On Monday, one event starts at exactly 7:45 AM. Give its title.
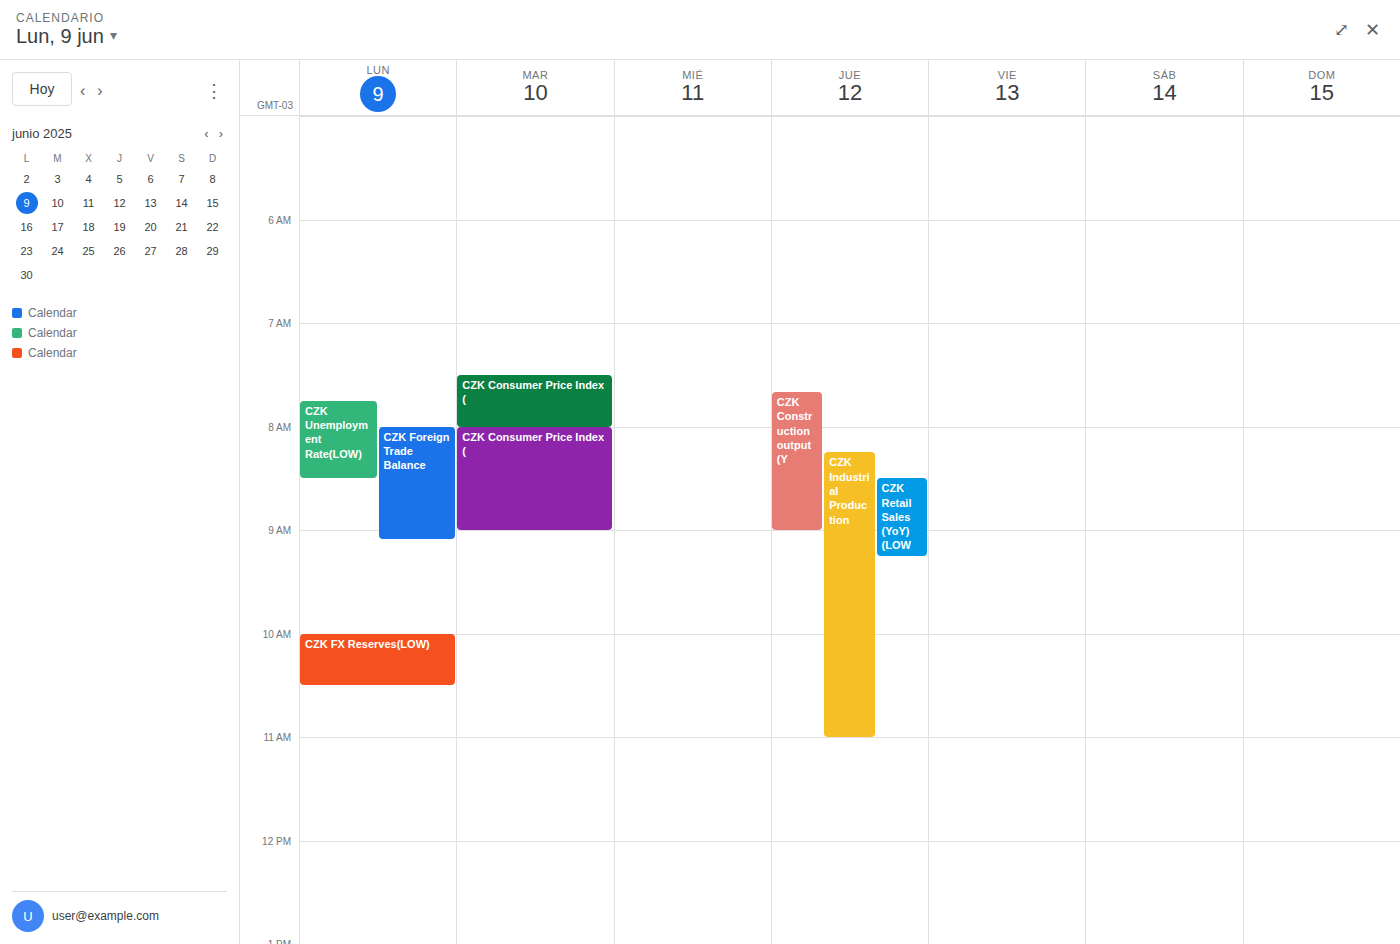
"CZK Unemployment Rate(LOW)"